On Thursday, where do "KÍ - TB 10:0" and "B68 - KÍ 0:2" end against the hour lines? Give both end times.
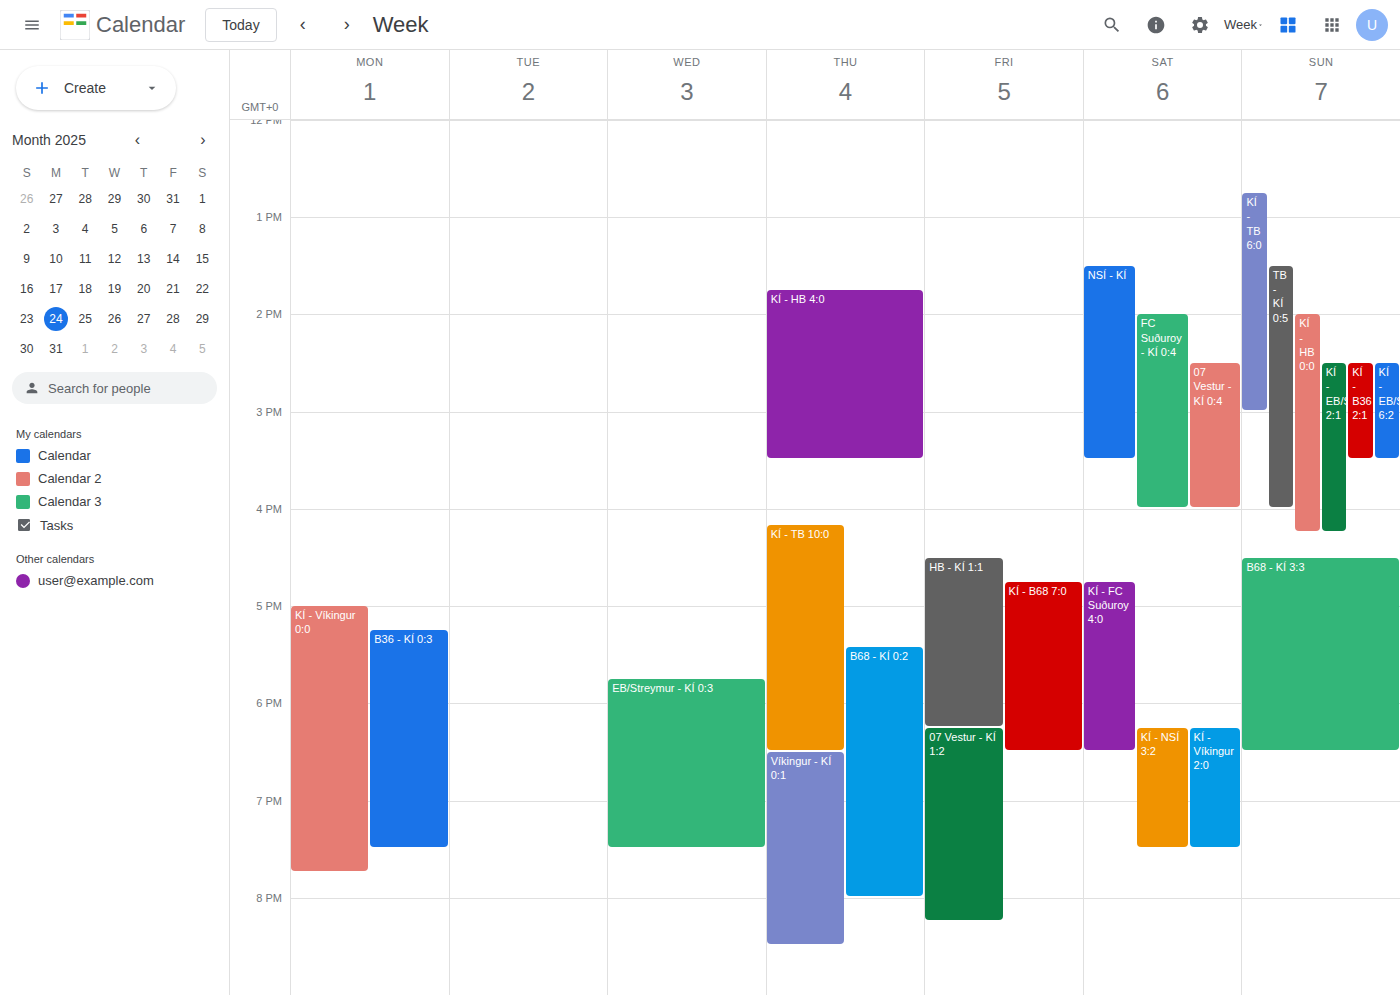
"KÍ - TB 10:0": 6:30 PM, halfway between the 6 PM and 7 PM lines. "B68 - KÍ 0:2": 8:00 PM, exactly on the 8 PM line.